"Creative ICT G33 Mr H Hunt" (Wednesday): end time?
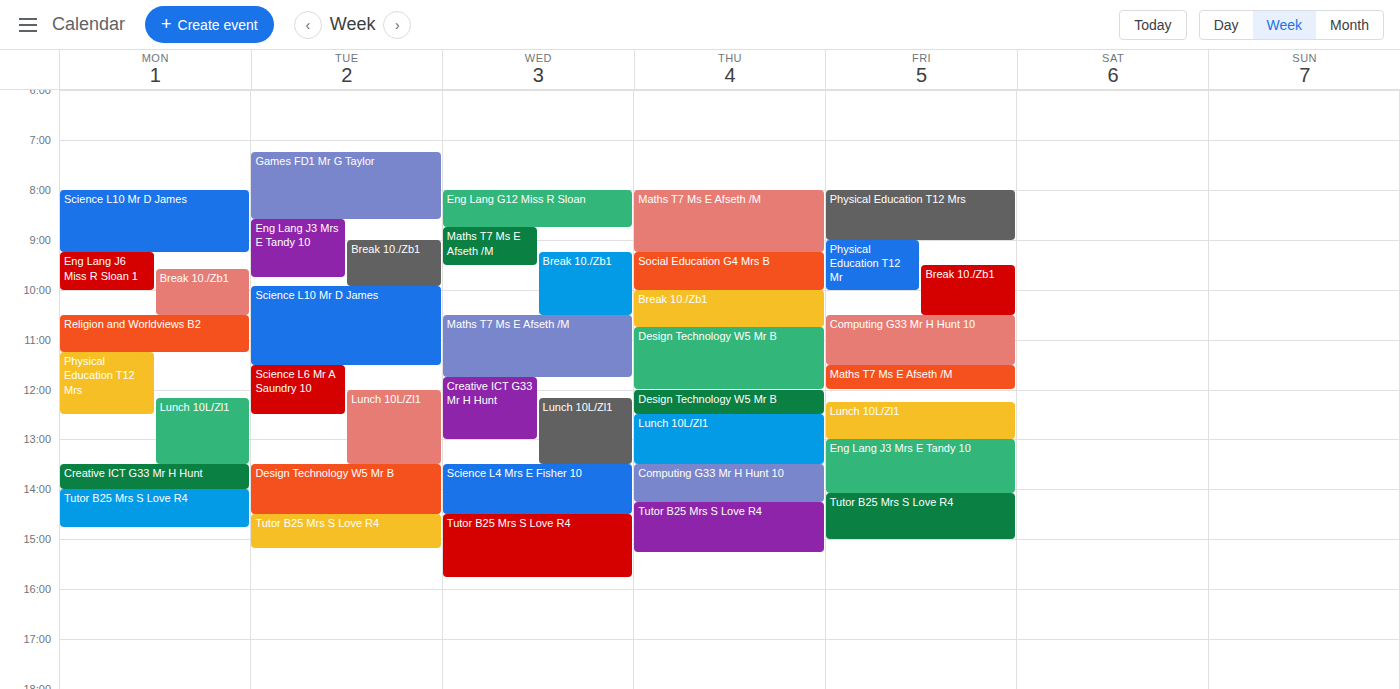
1:00 PM